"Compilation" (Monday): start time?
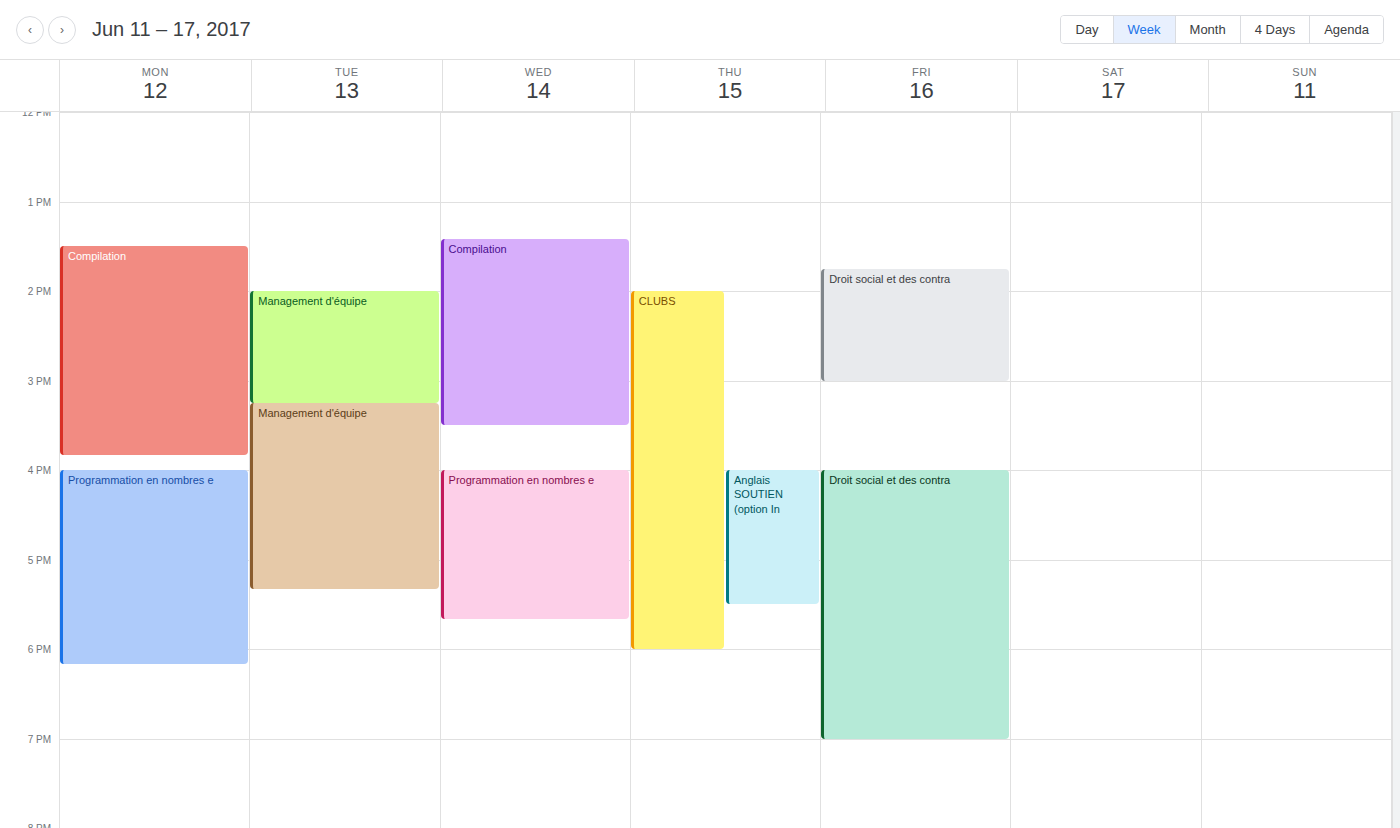
1:30 PM